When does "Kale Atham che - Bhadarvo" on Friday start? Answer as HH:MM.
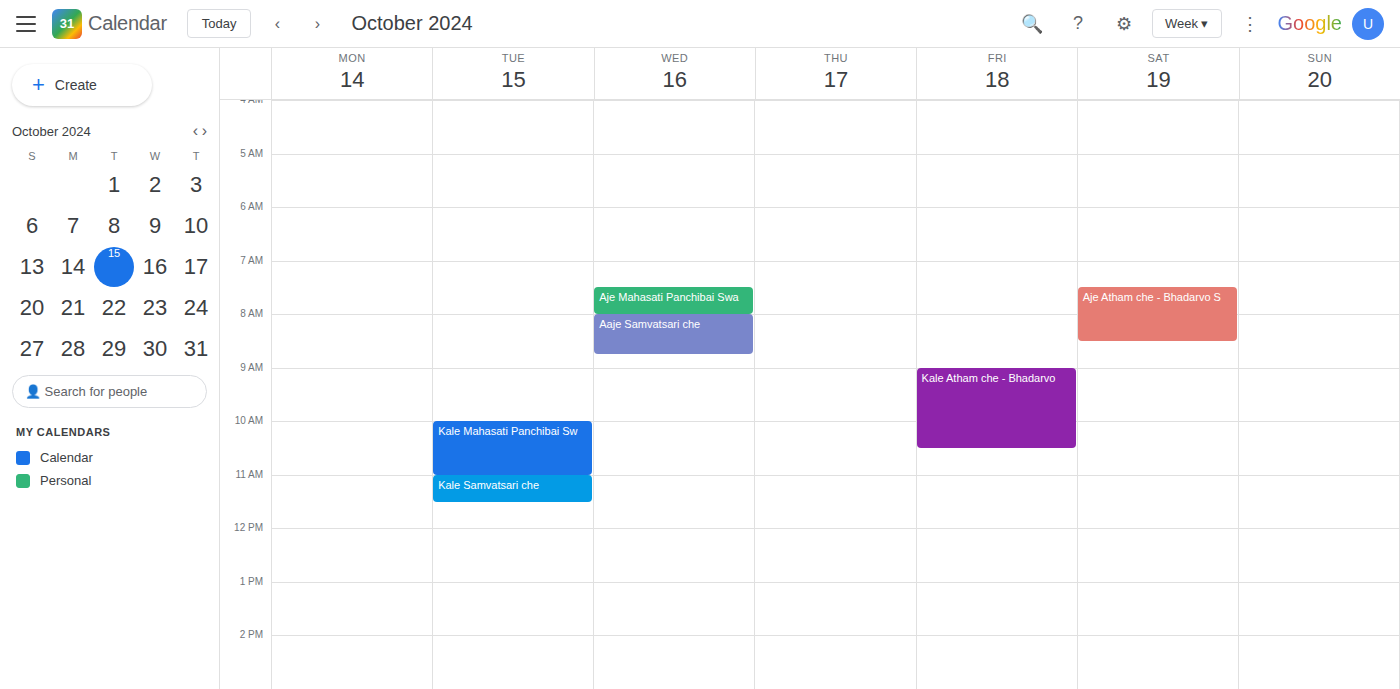
09:00